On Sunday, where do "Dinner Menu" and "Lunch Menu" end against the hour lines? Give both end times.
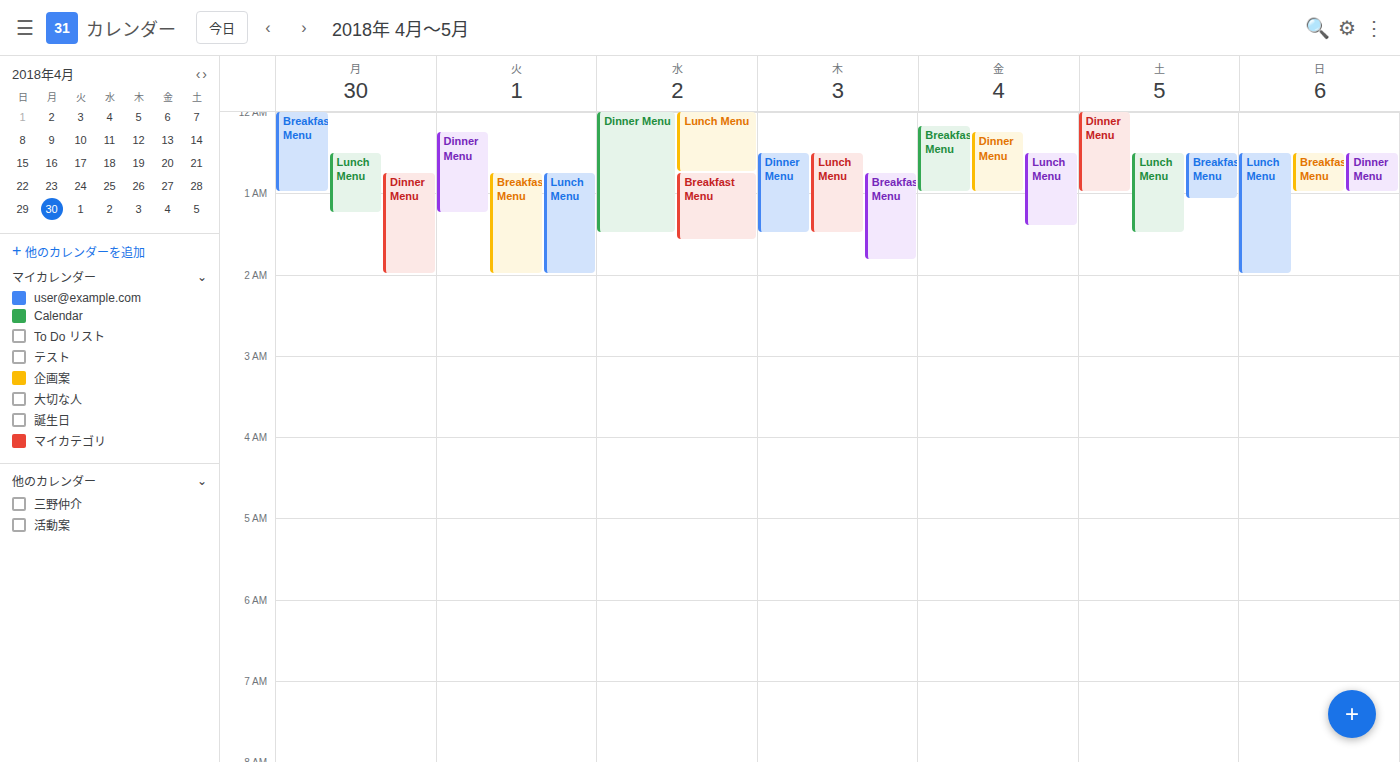
"Dinner Menu": 1:00 AM, exactly on the 1 AM line. "Lunch Menu": 2:00 AM, exactly on the 2 AM line.